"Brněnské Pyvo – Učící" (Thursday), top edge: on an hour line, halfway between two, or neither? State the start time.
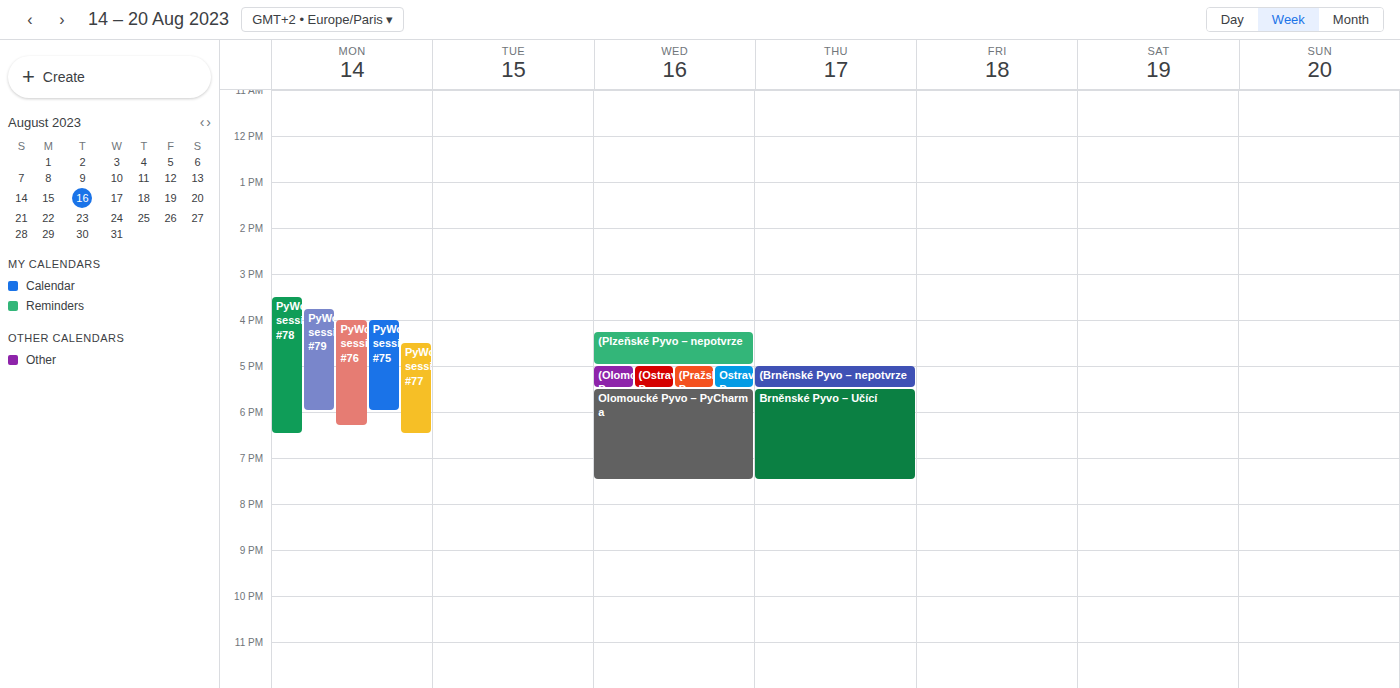
5:30 PM -- halfway between the 5 PM and 6 PM lines.